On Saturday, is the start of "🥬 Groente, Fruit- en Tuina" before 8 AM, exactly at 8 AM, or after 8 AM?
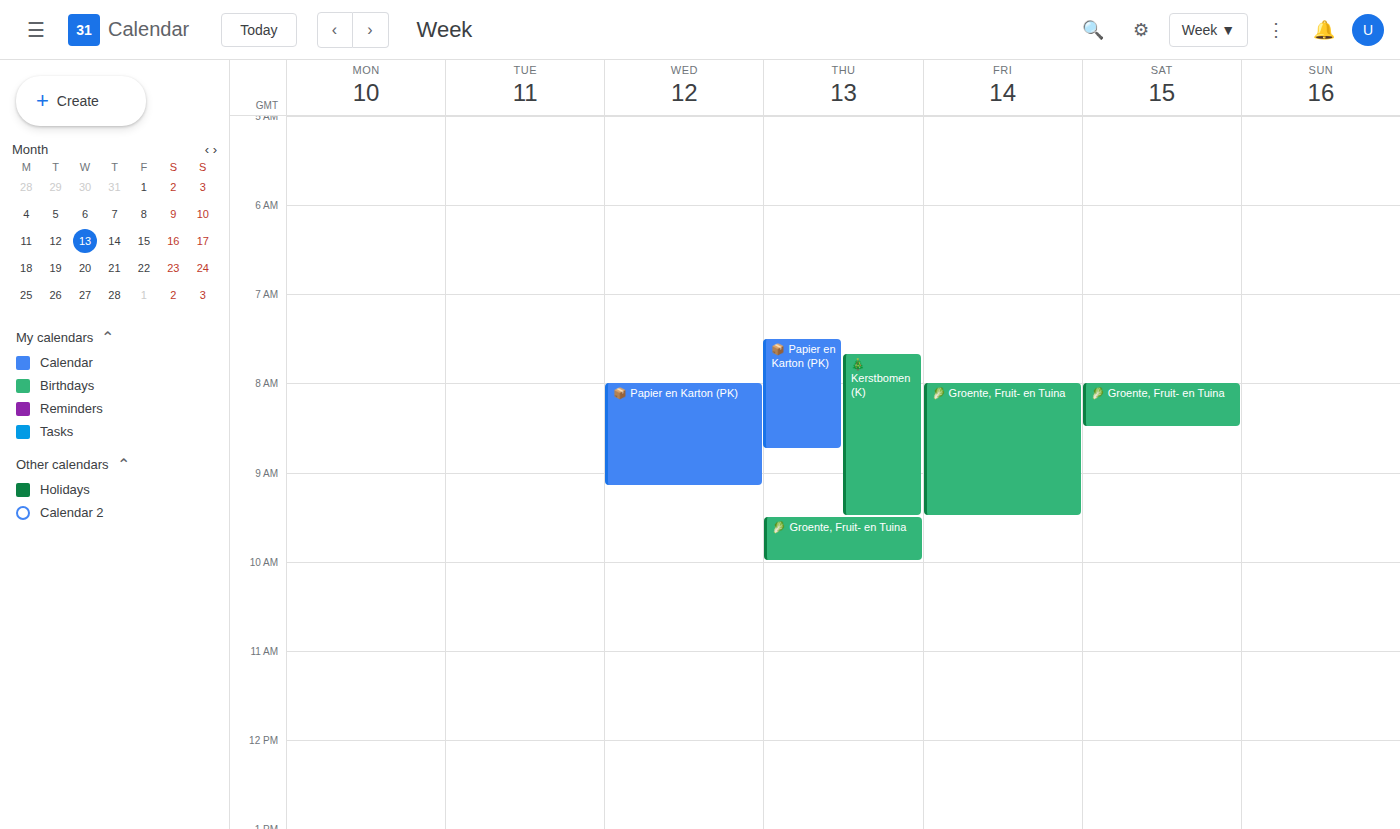
8:00 AM -- exactly at 8 AM, on the 8 AM line.